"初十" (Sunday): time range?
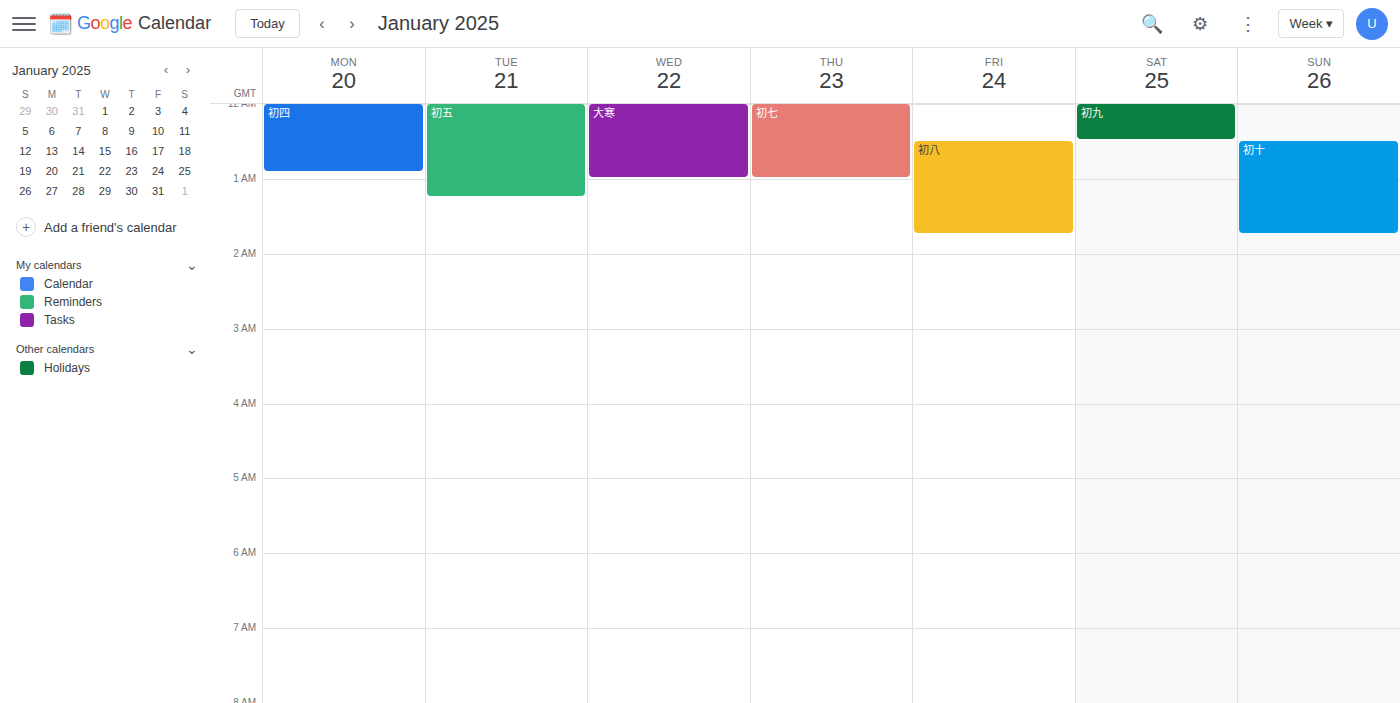
12:30 AM to 1:45 AM